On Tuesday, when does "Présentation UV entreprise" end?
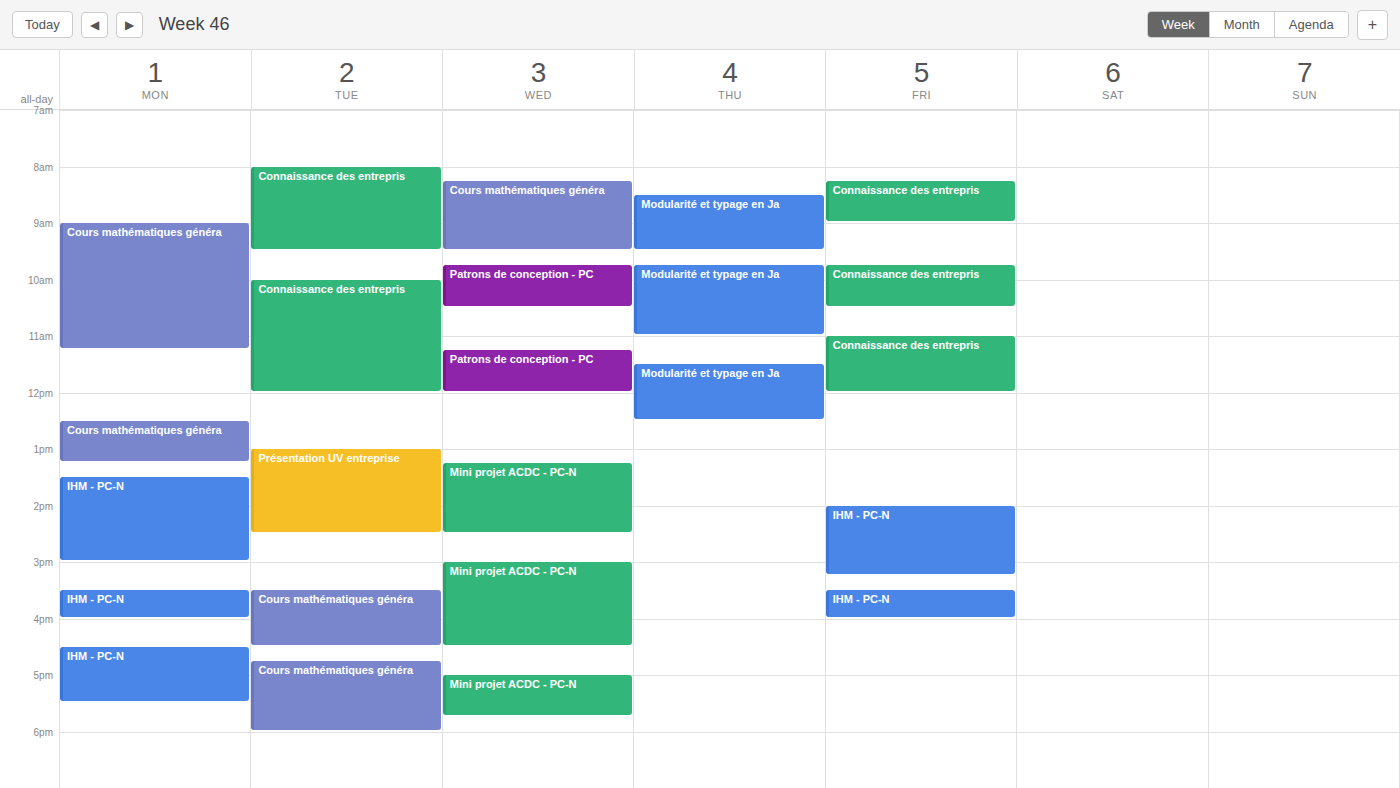
14:30